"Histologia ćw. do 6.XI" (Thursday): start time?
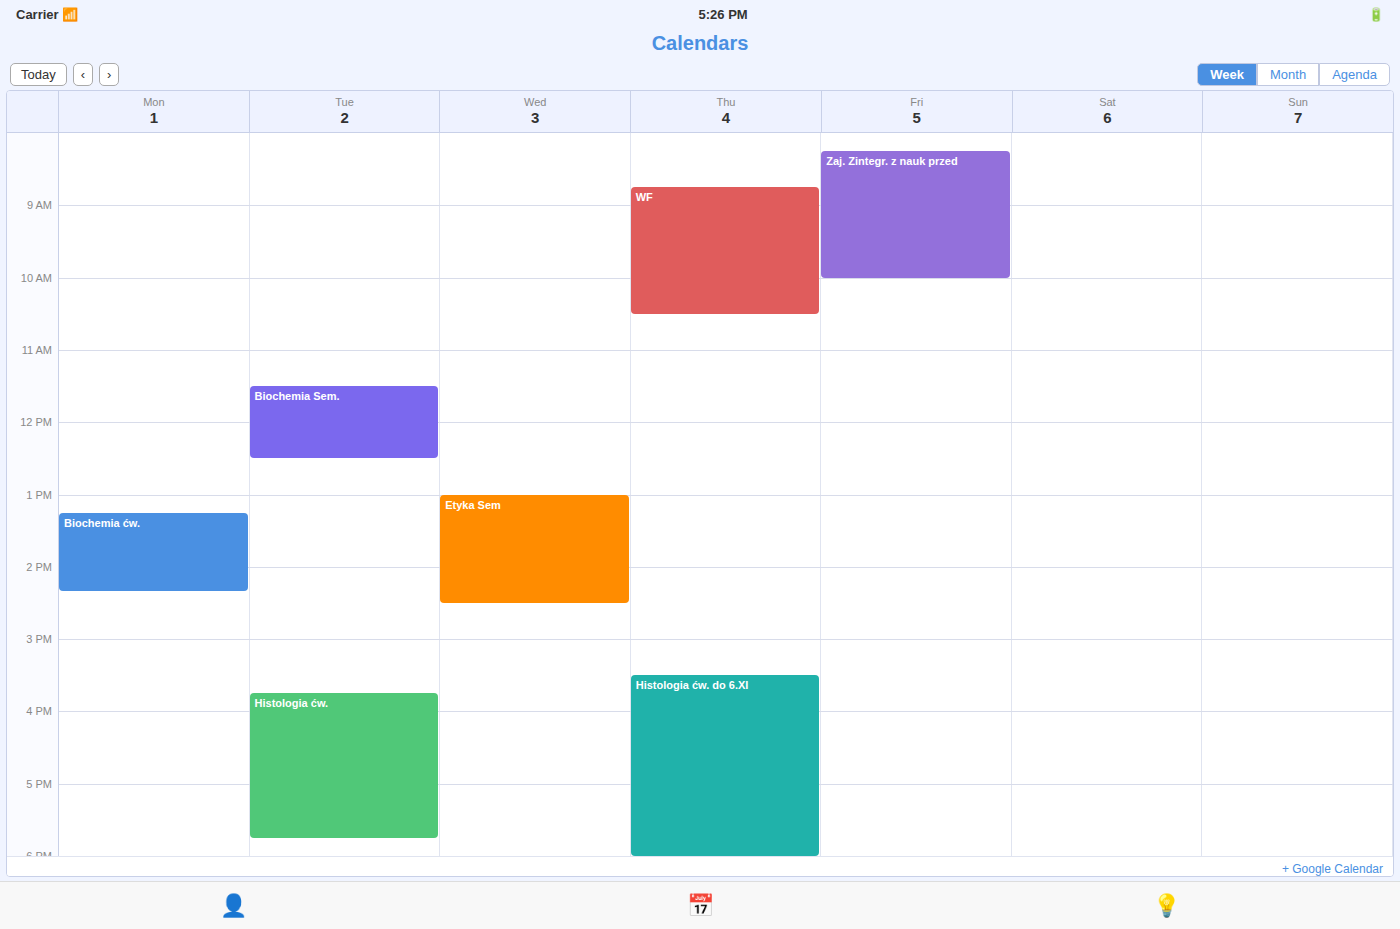
3:30 PM